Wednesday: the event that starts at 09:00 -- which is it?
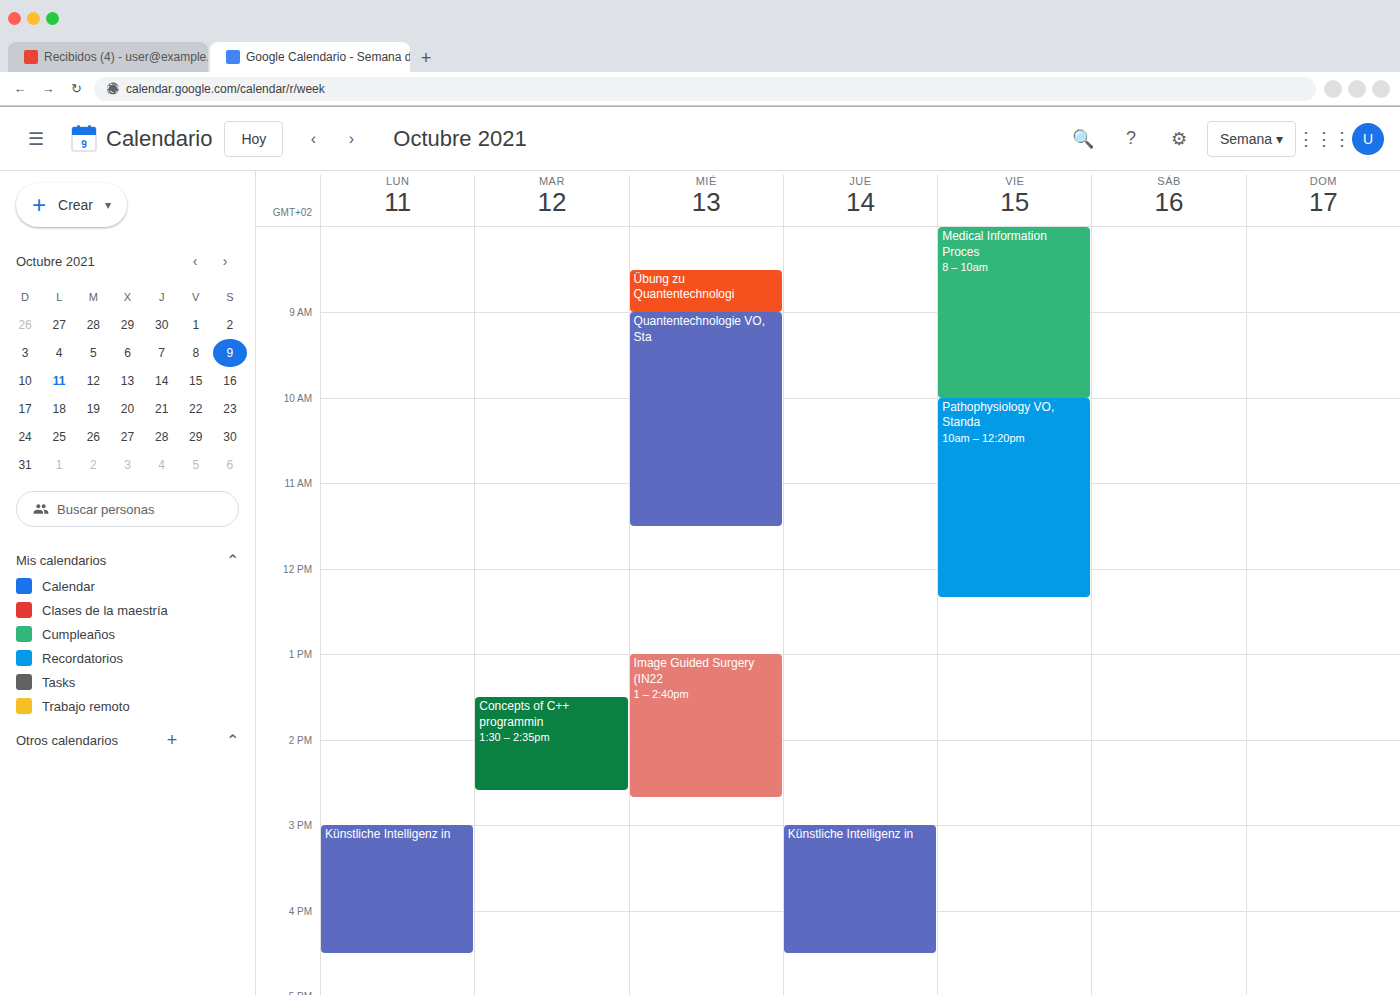
"Quantentechnologie VO, Sta"